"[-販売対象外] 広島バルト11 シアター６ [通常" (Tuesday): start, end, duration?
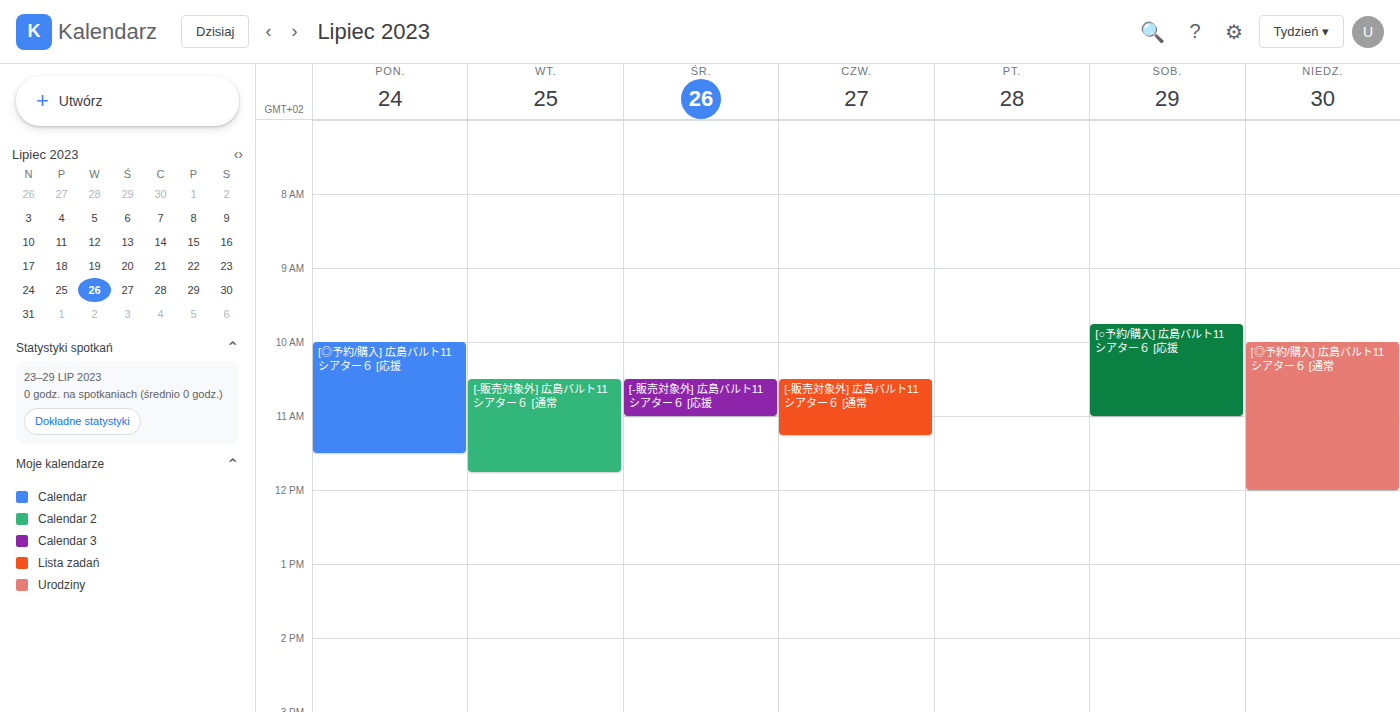
10:30 AM to 11:45 AM, 1 hour 15 minutes